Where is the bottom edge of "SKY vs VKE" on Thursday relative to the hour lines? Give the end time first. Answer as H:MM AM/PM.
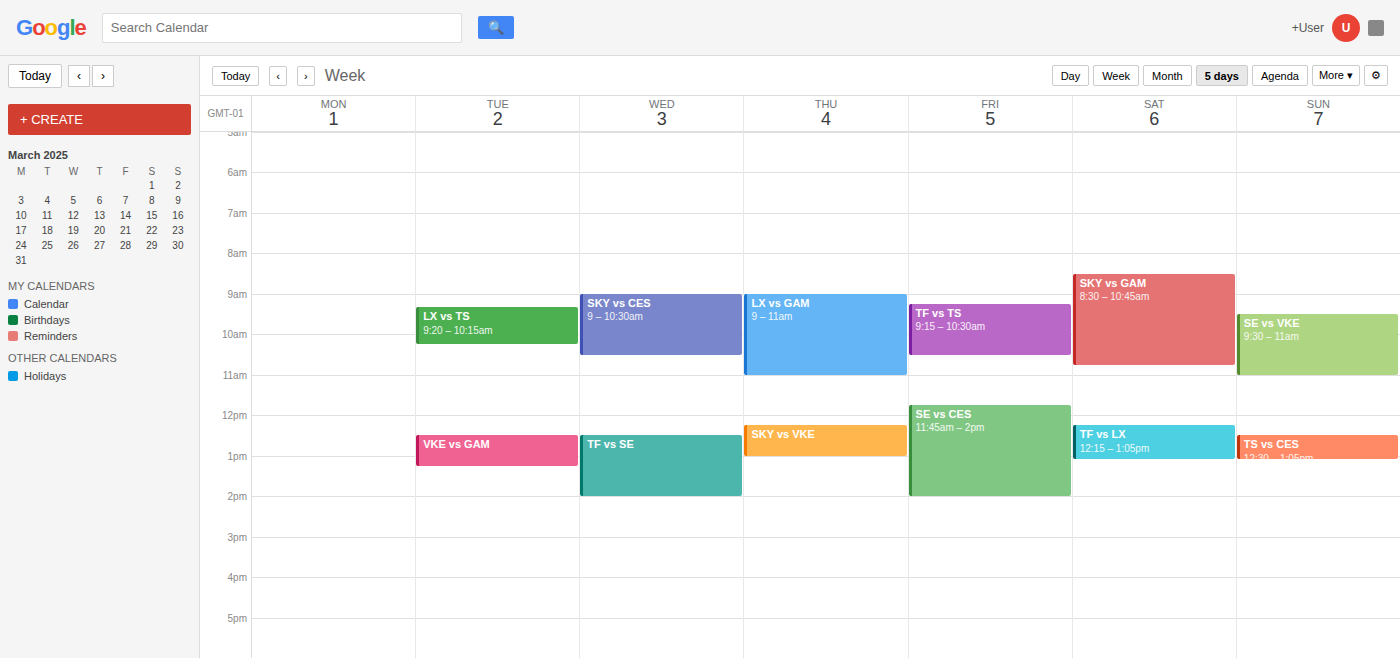
1:00 PM -- exactly on the 1 PM line.